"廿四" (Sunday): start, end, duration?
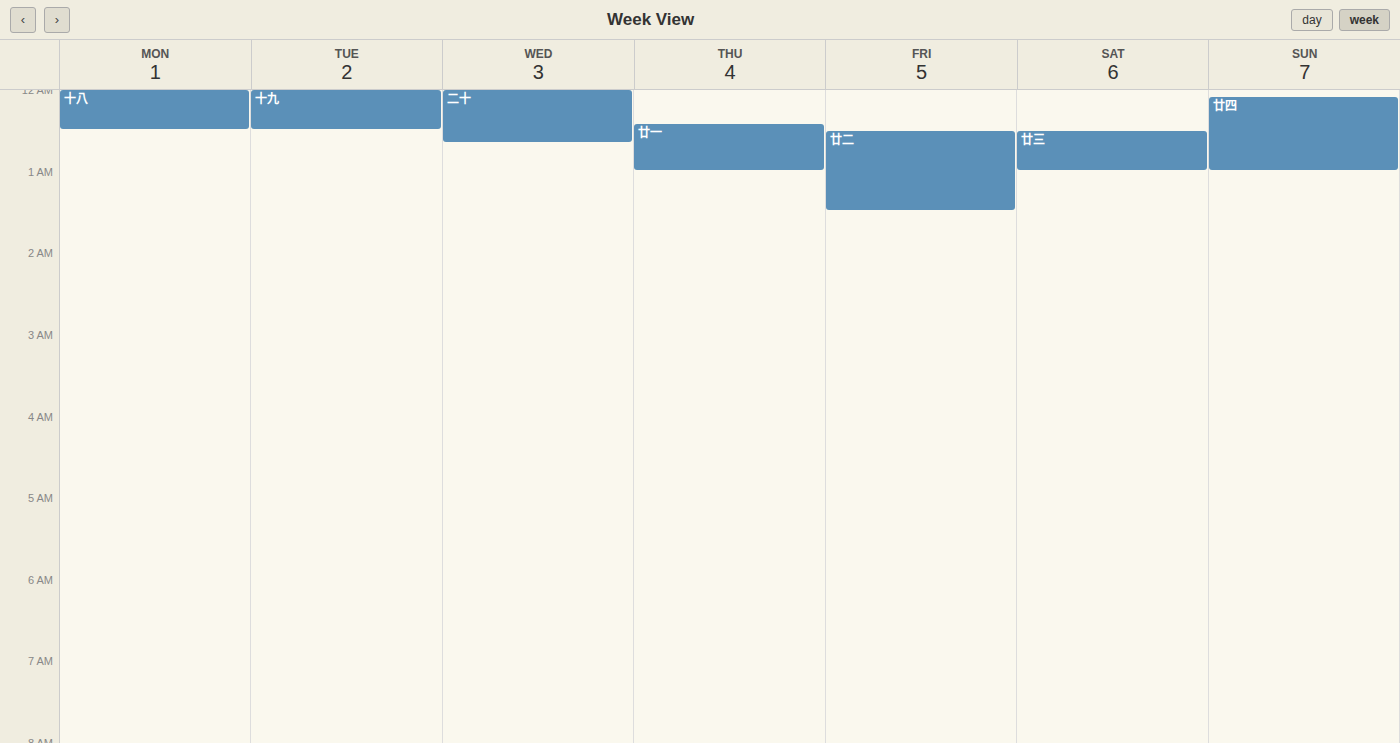
12:05 AM to 1:00 AM, 55 minutes